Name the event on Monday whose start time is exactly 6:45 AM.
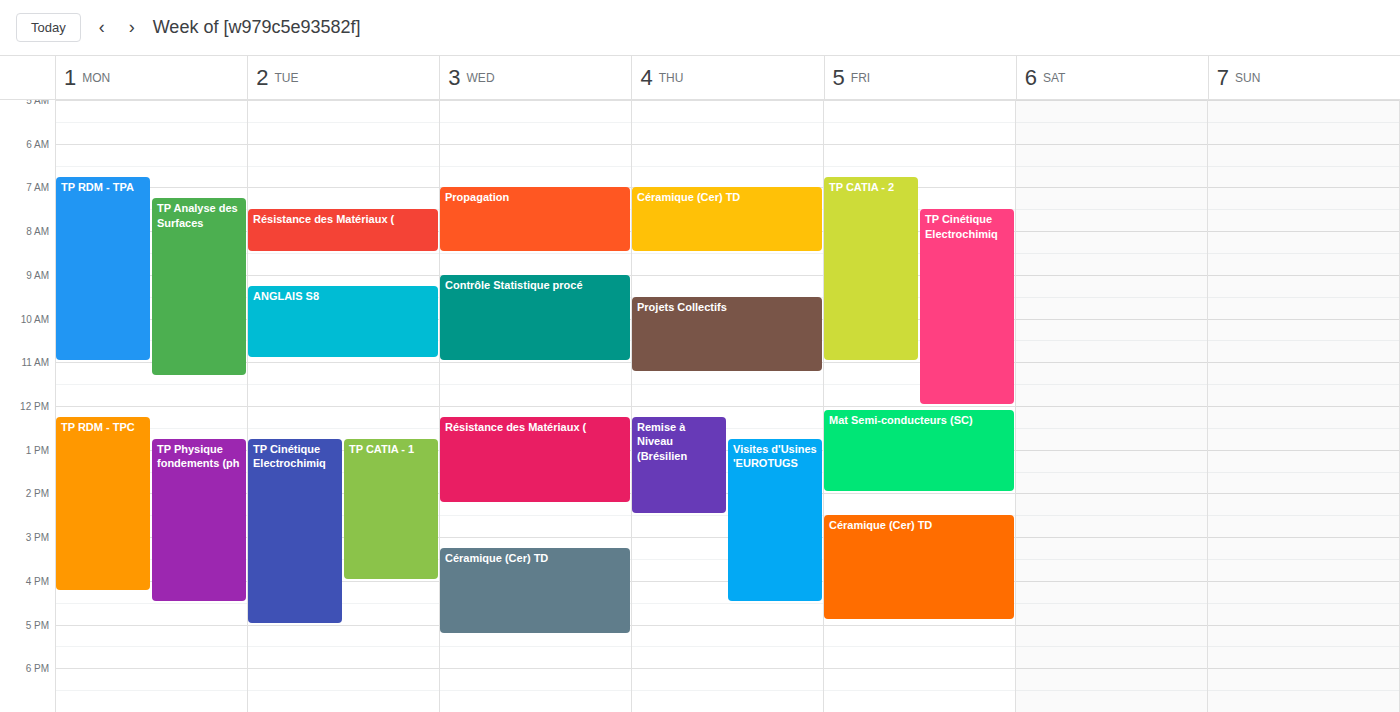
"TP RDM - TPA"